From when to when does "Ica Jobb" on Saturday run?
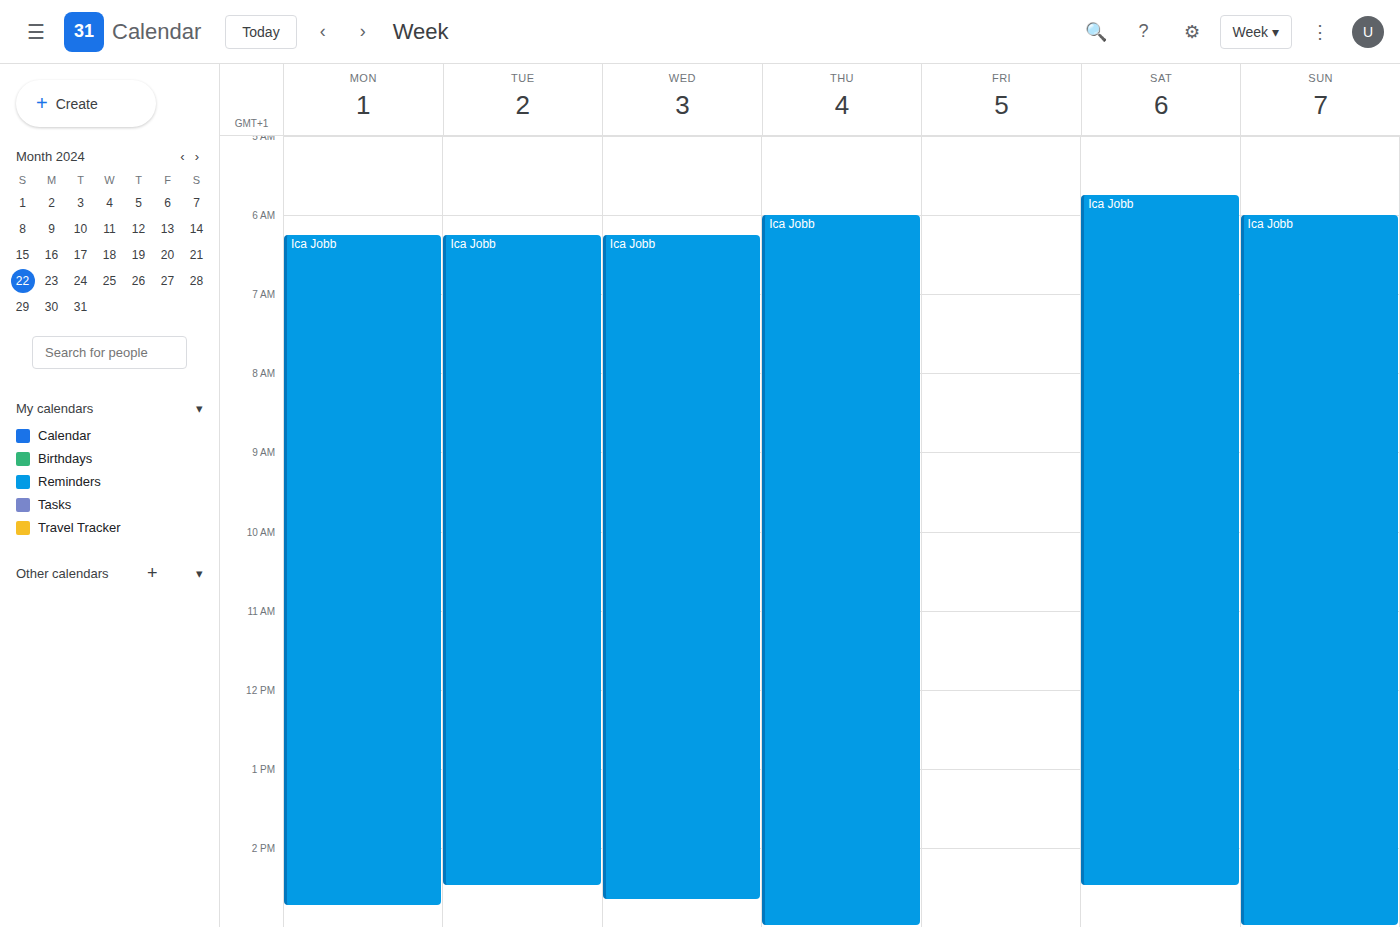
5:45 AM to 2:30 PM